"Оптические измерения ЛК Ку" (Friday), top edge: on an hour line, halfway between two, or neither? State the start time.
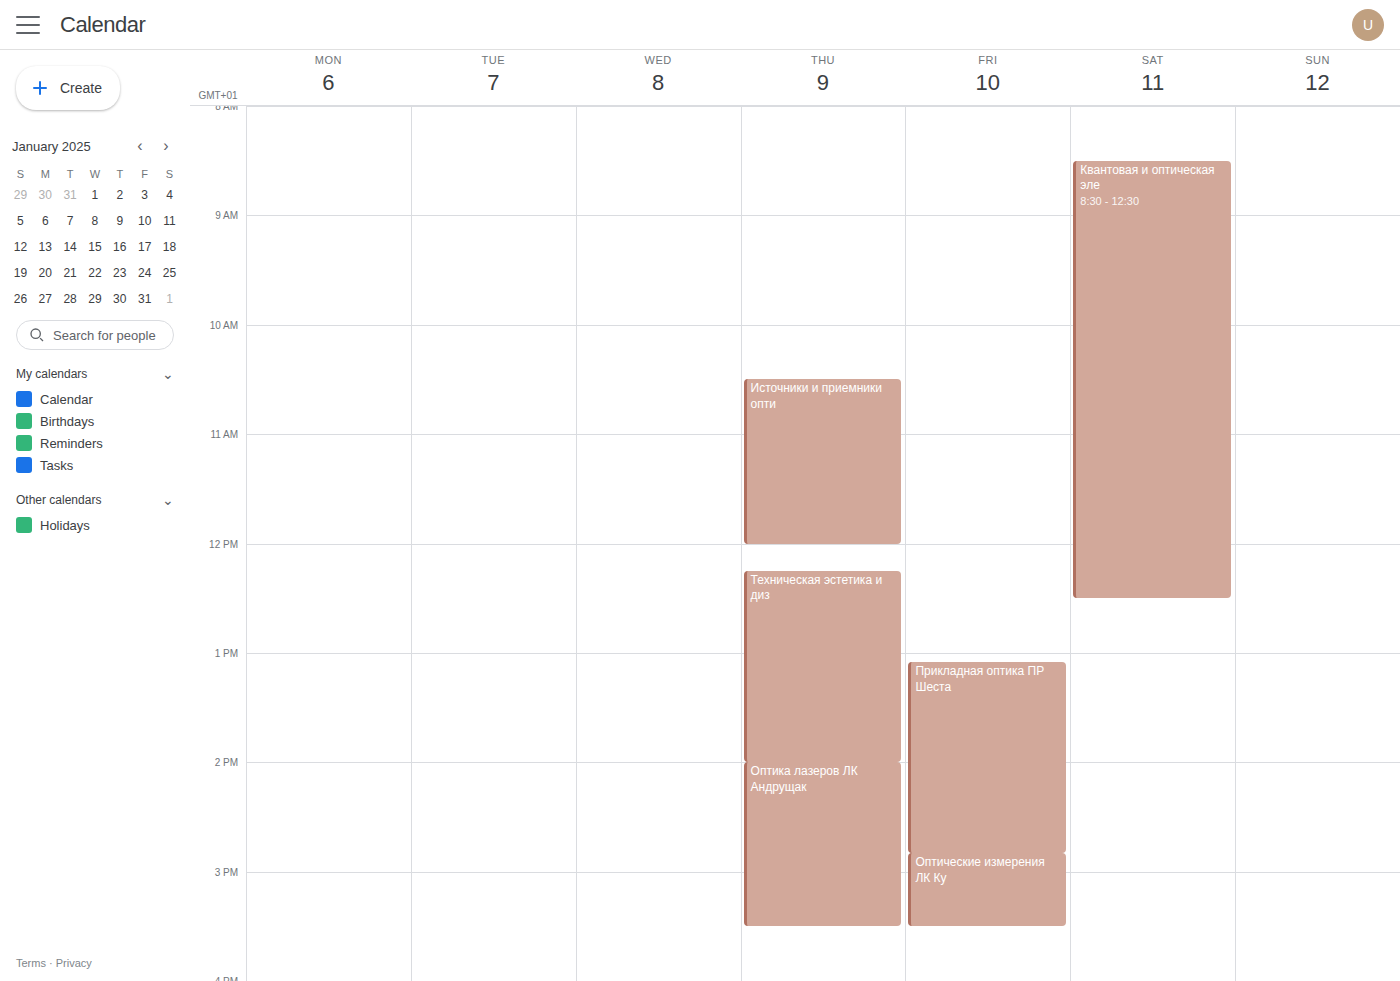
2:50 PM -- neither: 50 minutes below the 2 PM line and 10 minutes above the 3 PM line.